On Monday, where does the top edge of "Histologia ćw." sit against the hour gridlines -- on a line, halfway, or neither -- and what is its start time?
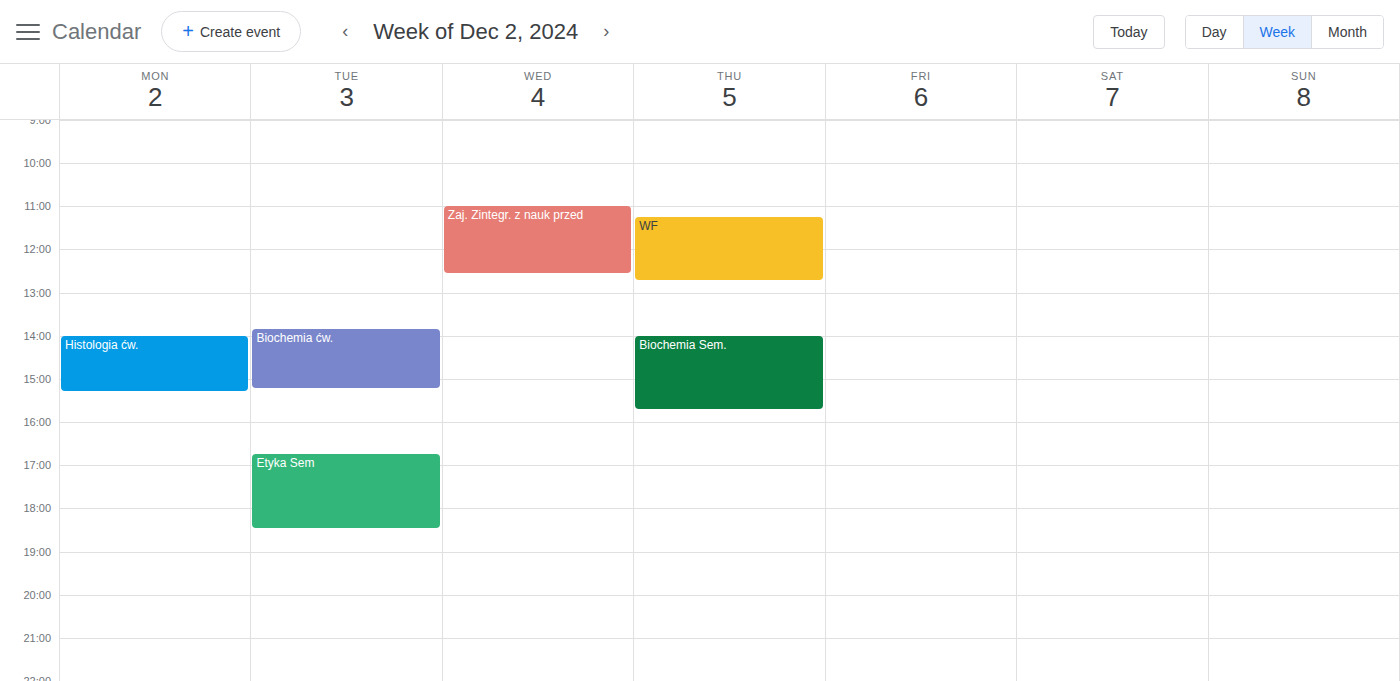
2:00 PM -- exactly on the 2 PM line.